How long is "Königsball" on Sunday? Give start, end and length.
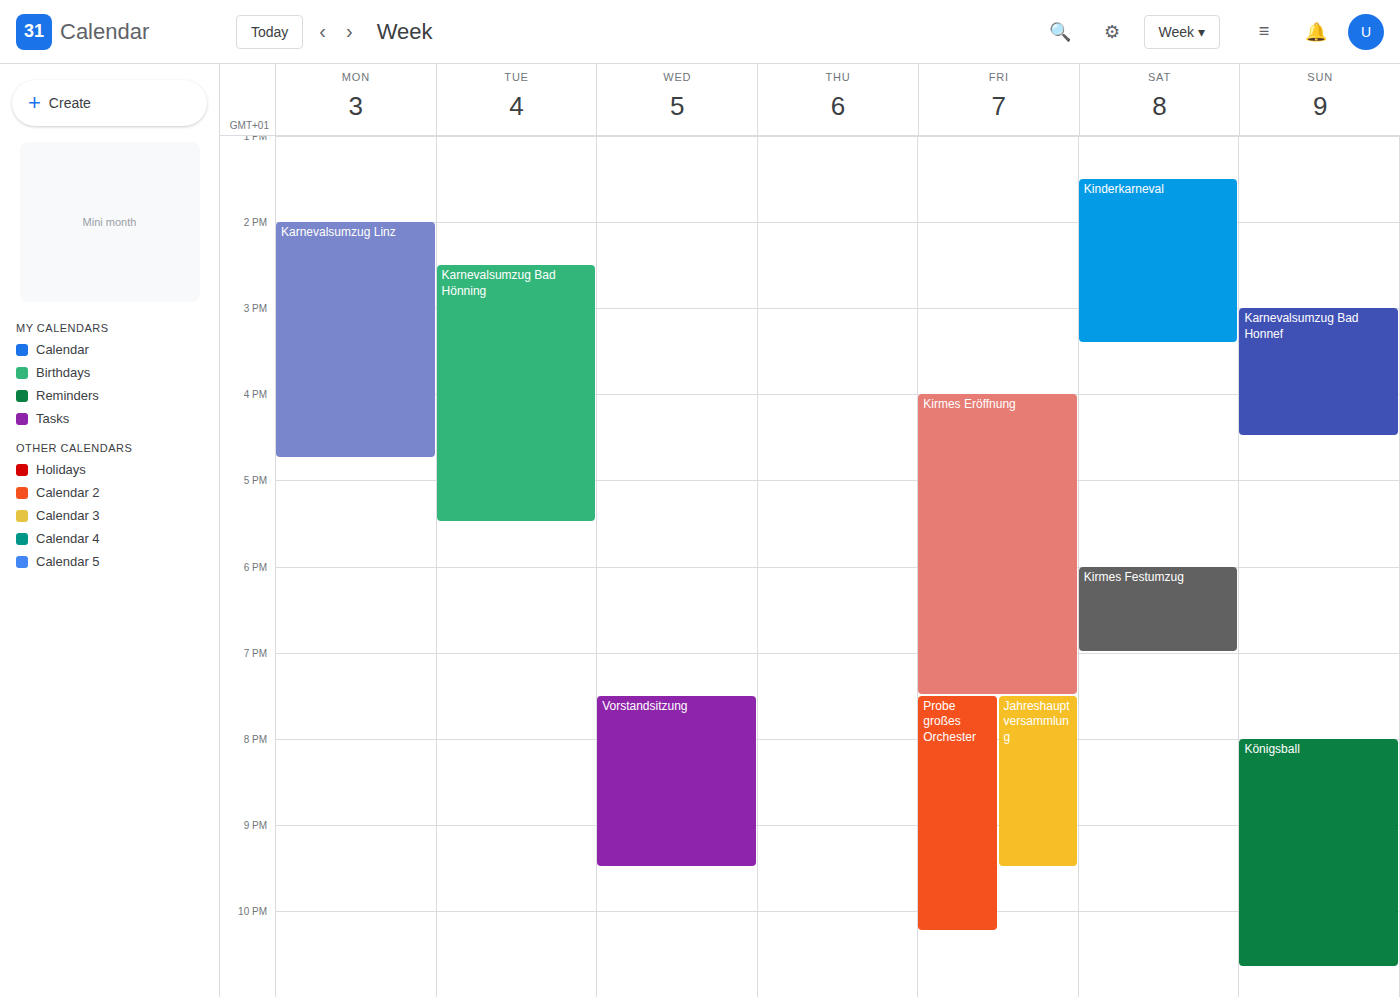
8:00 PM to 10:40 PM, 2 hours 40 minutes